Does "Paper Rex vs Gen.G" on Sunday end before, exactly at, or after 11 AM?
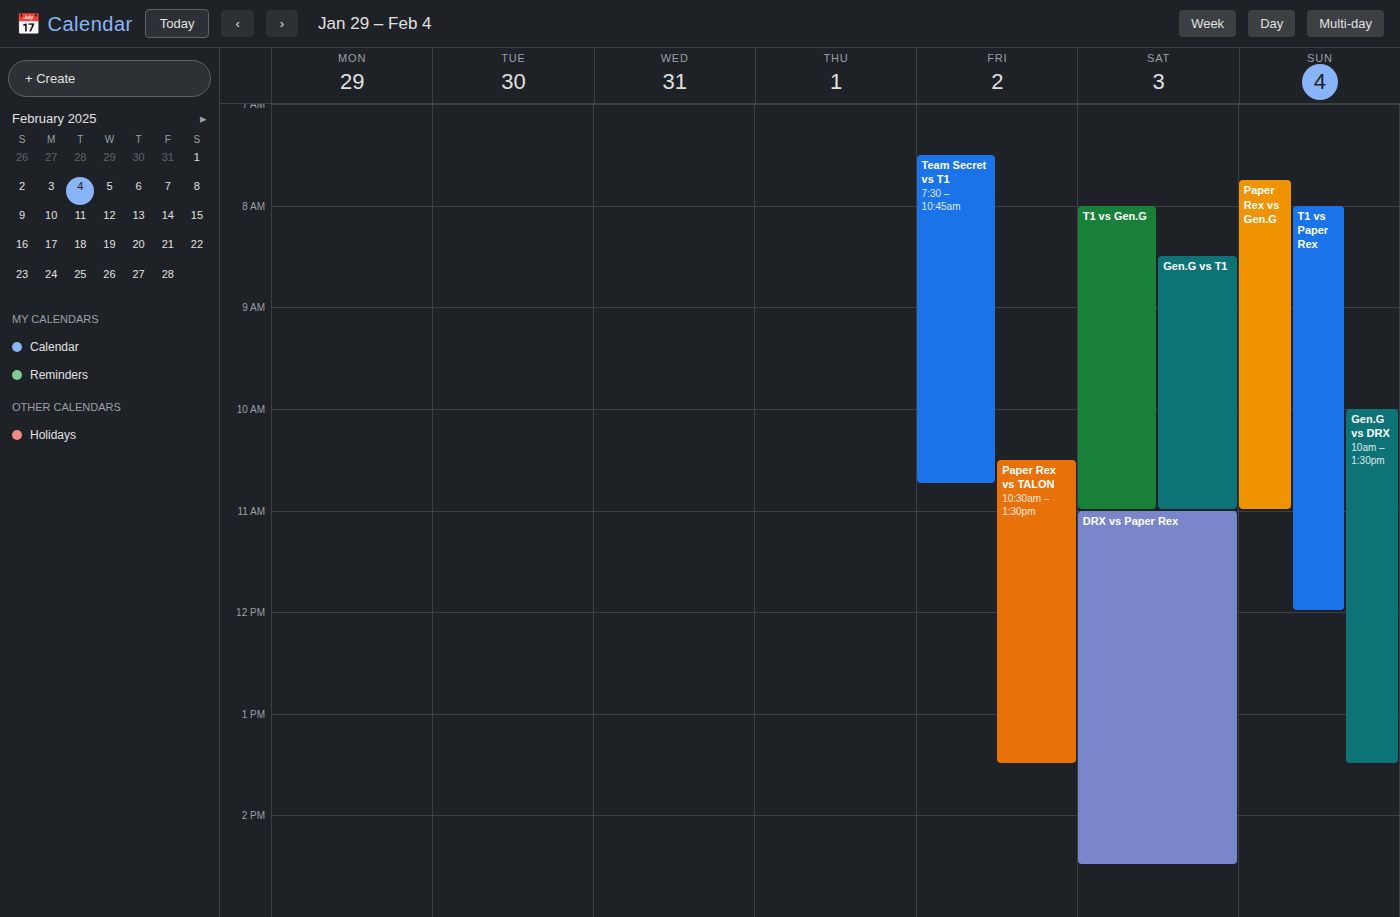
11:00 AM -- exactly at 11 AM, on the 11 AM line.